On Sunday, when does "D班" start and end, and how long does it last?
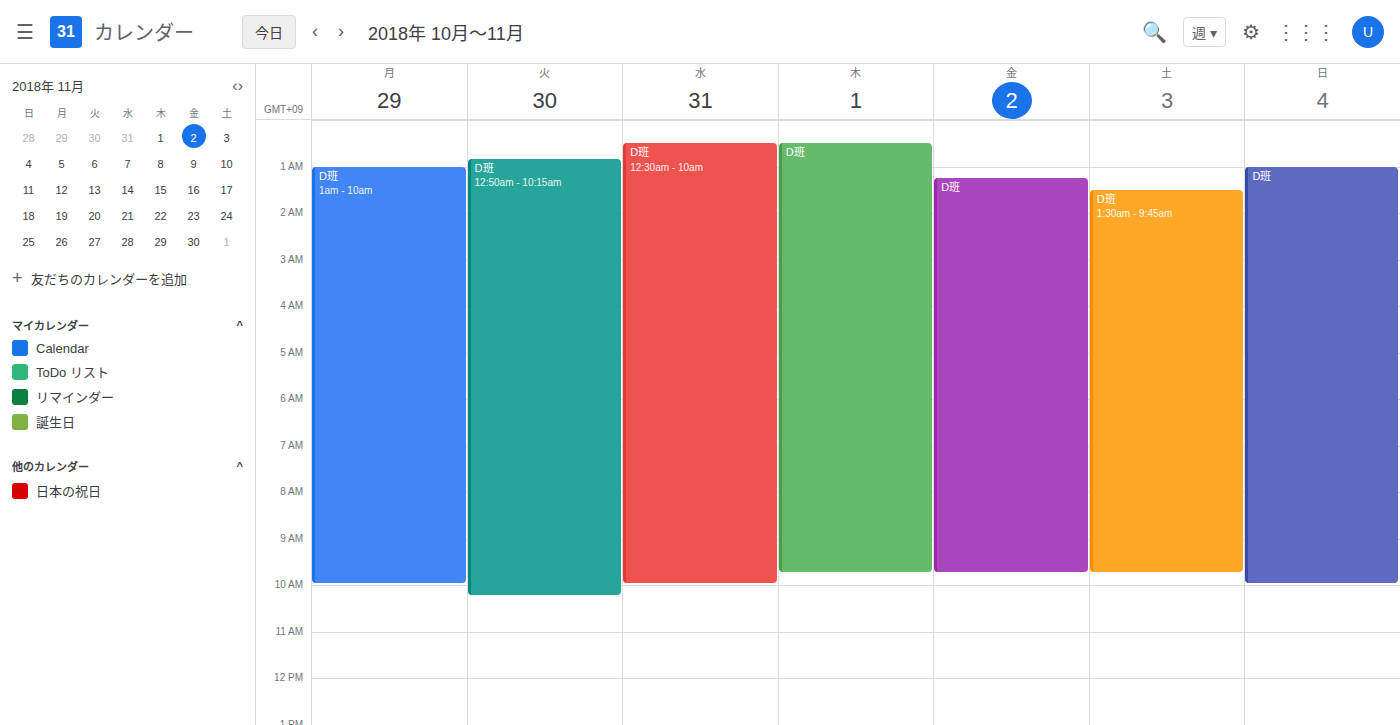
1:00 AM to 10:00 AM, 9 hours